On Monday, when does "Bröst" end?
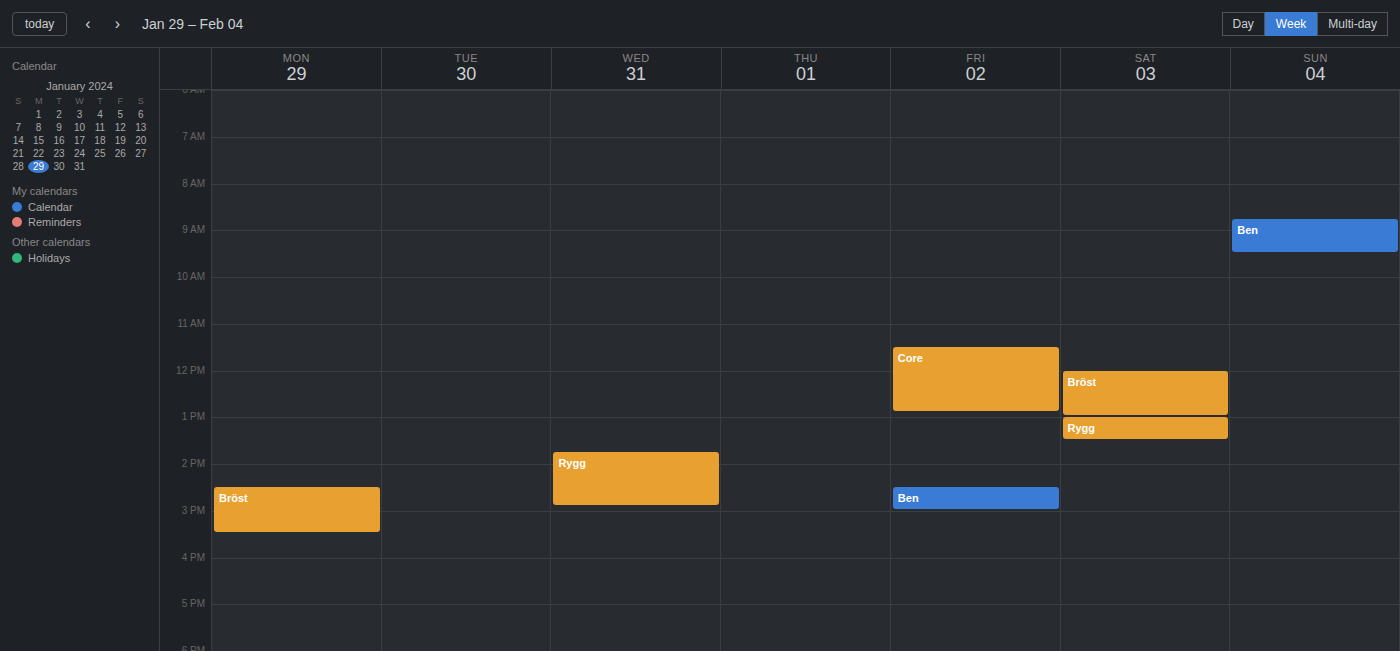
3:30 PM